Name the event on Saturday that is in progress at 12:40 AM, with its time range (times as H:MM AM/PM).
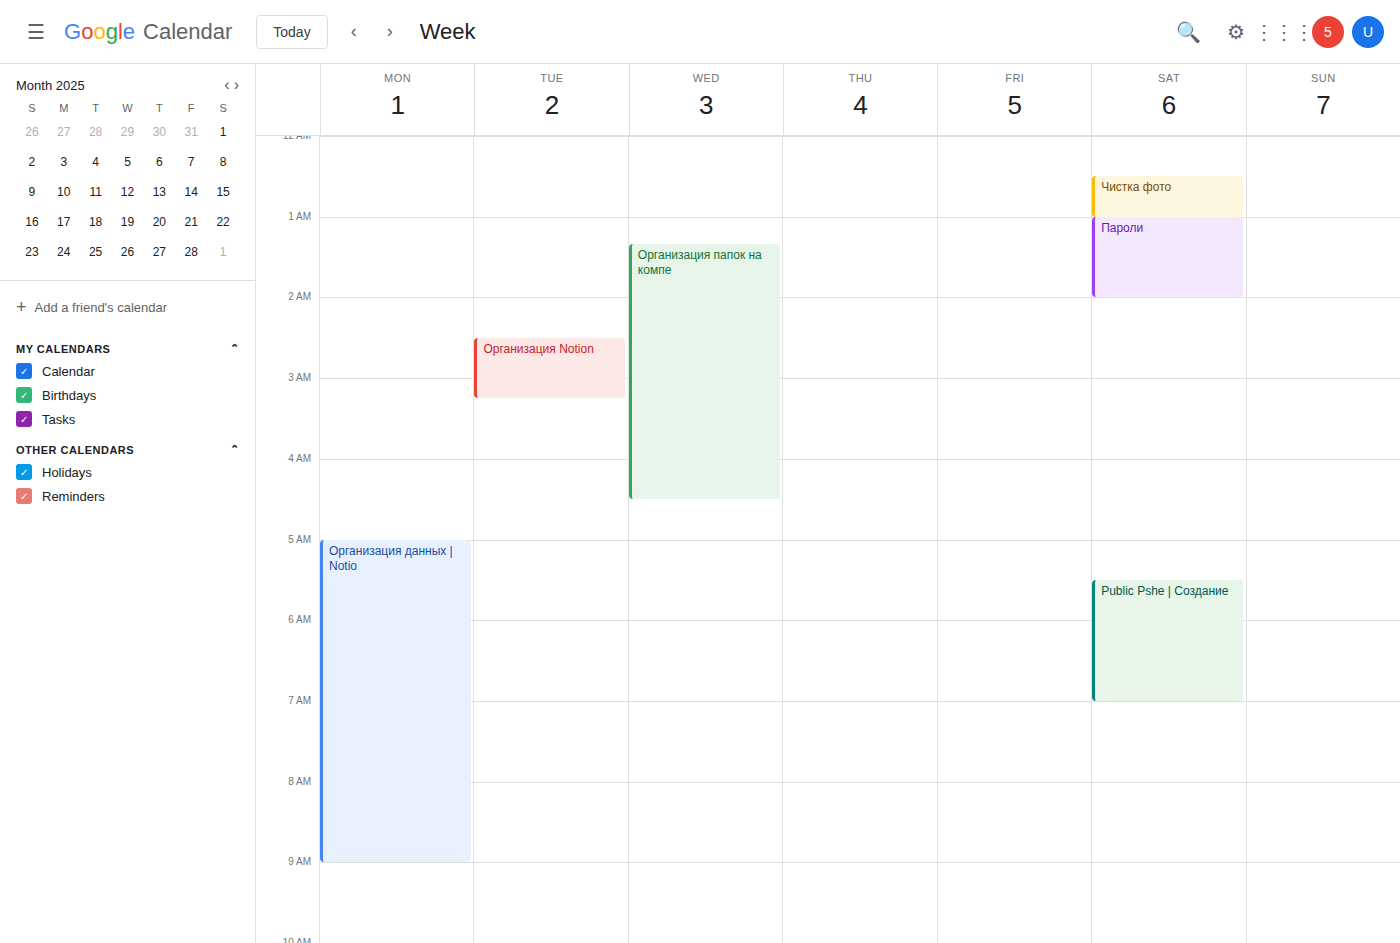
"Чистка фото", 12:30 AM to 1:00 AM